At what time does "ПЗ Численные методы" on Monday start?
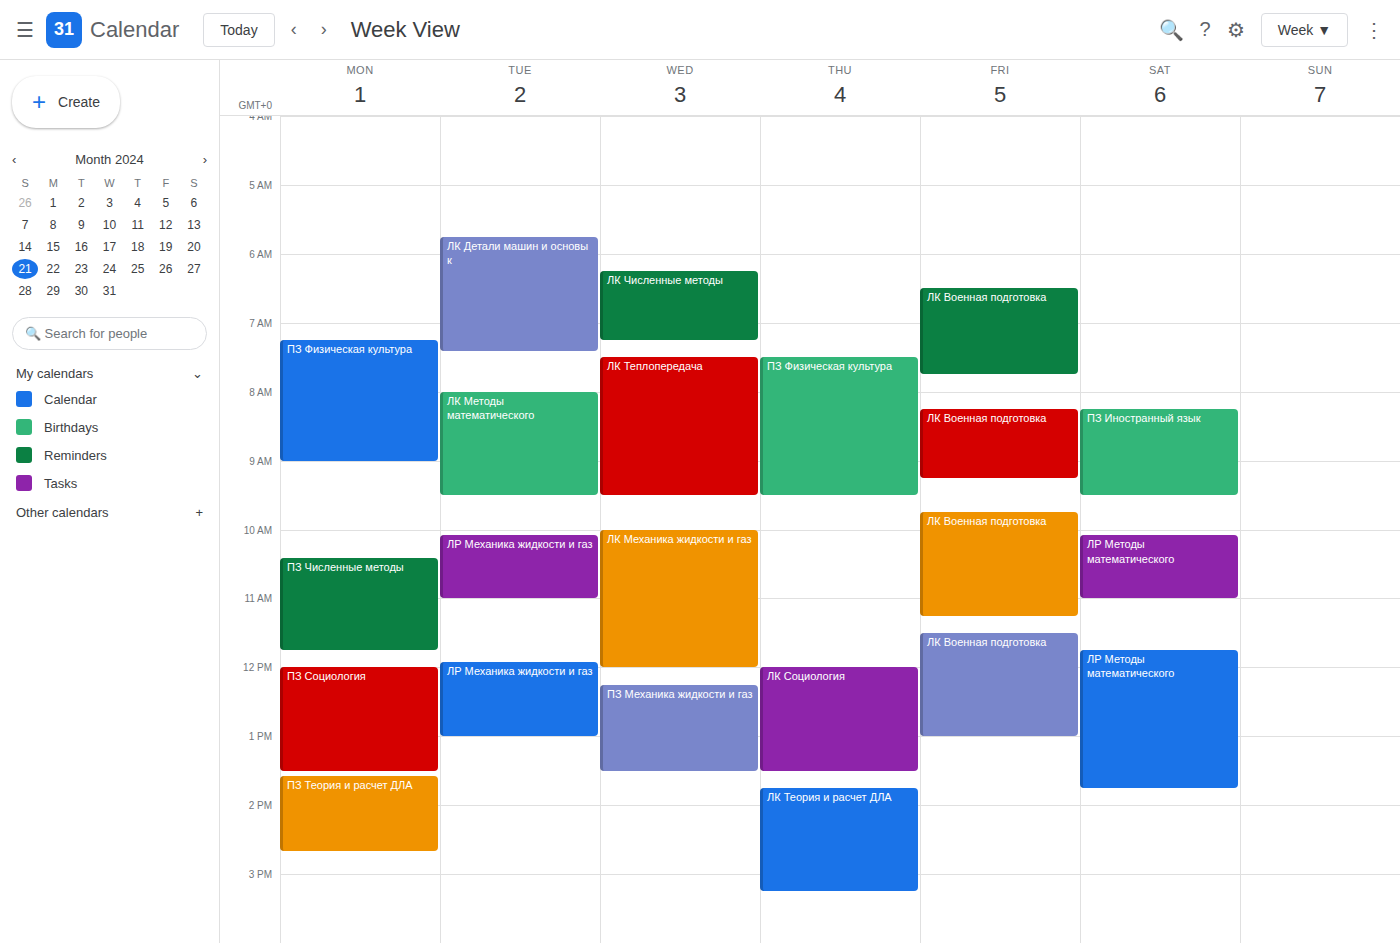
10:25